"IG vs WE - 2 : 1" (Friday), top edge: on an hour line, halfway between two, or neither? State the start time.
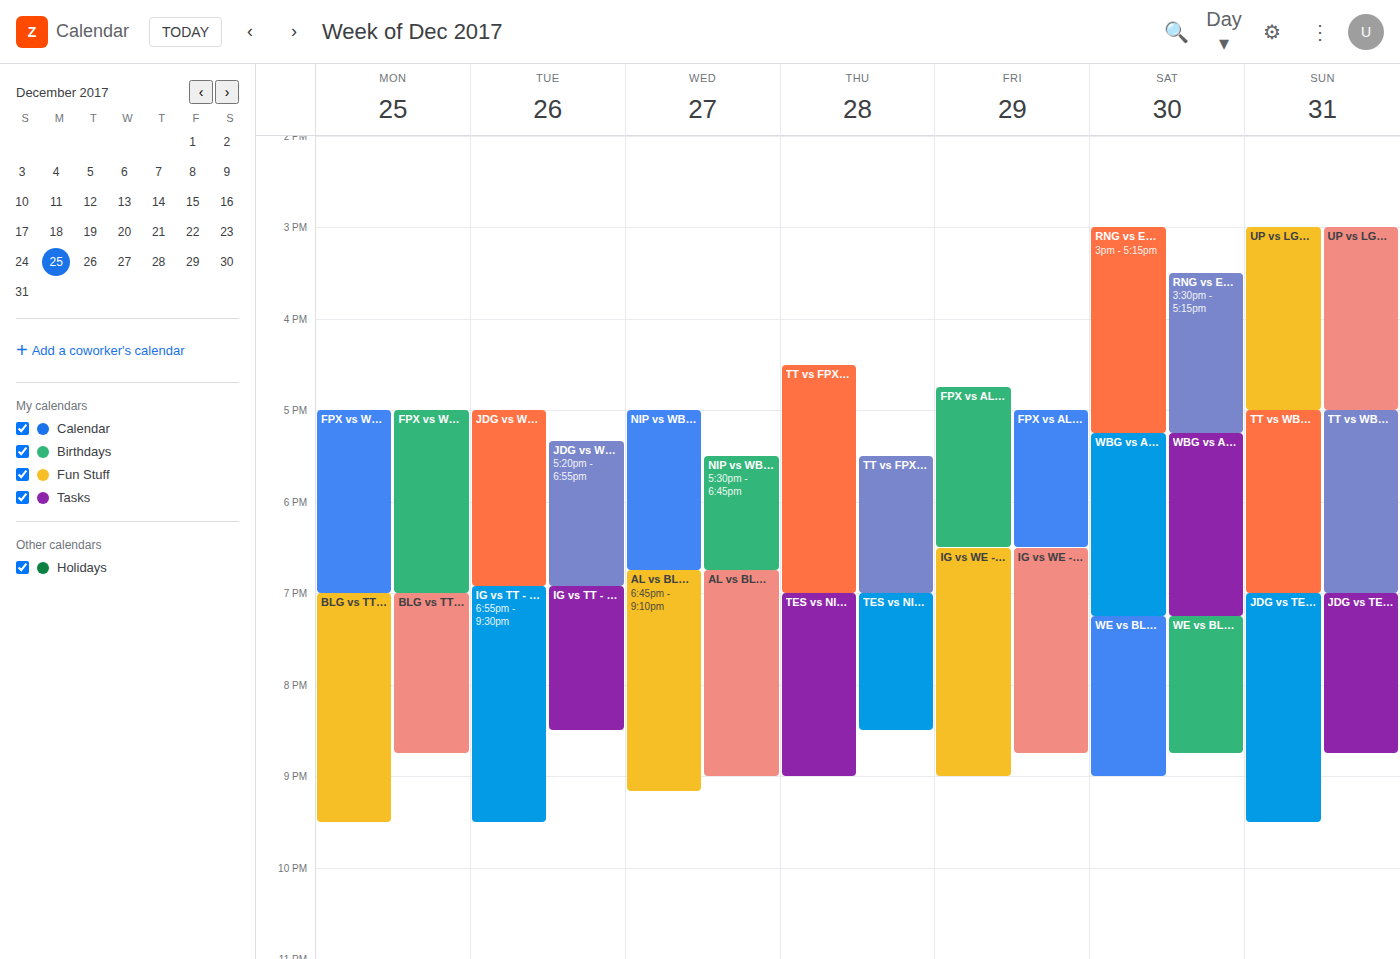
6:30 PM -- halfway between the 6 PM and 7 PM lines.